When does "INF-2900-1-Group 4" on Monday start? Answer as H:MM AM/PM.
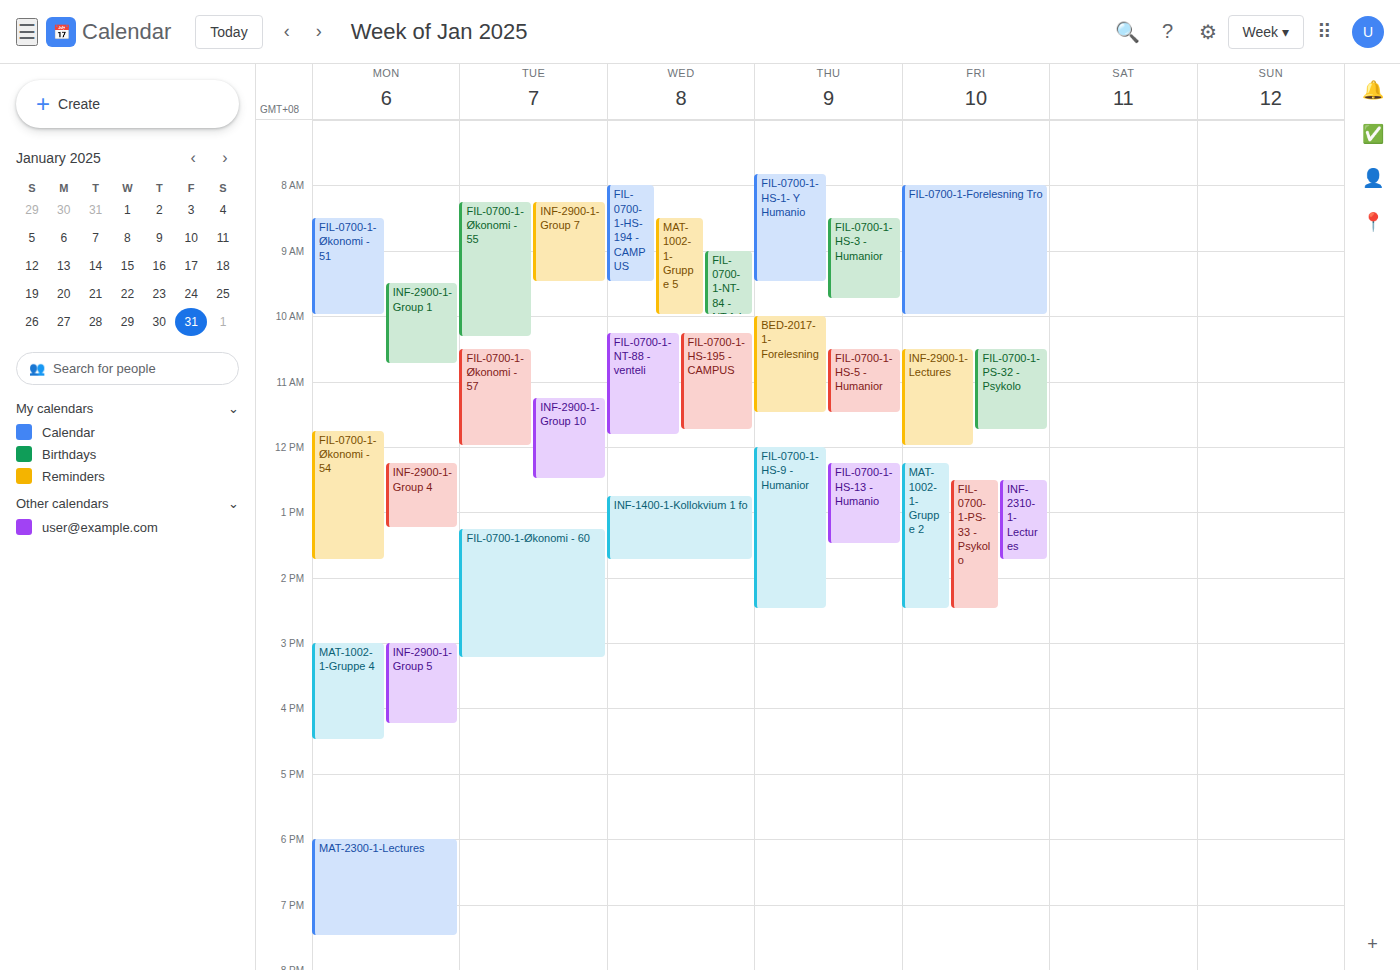
12:15 PM